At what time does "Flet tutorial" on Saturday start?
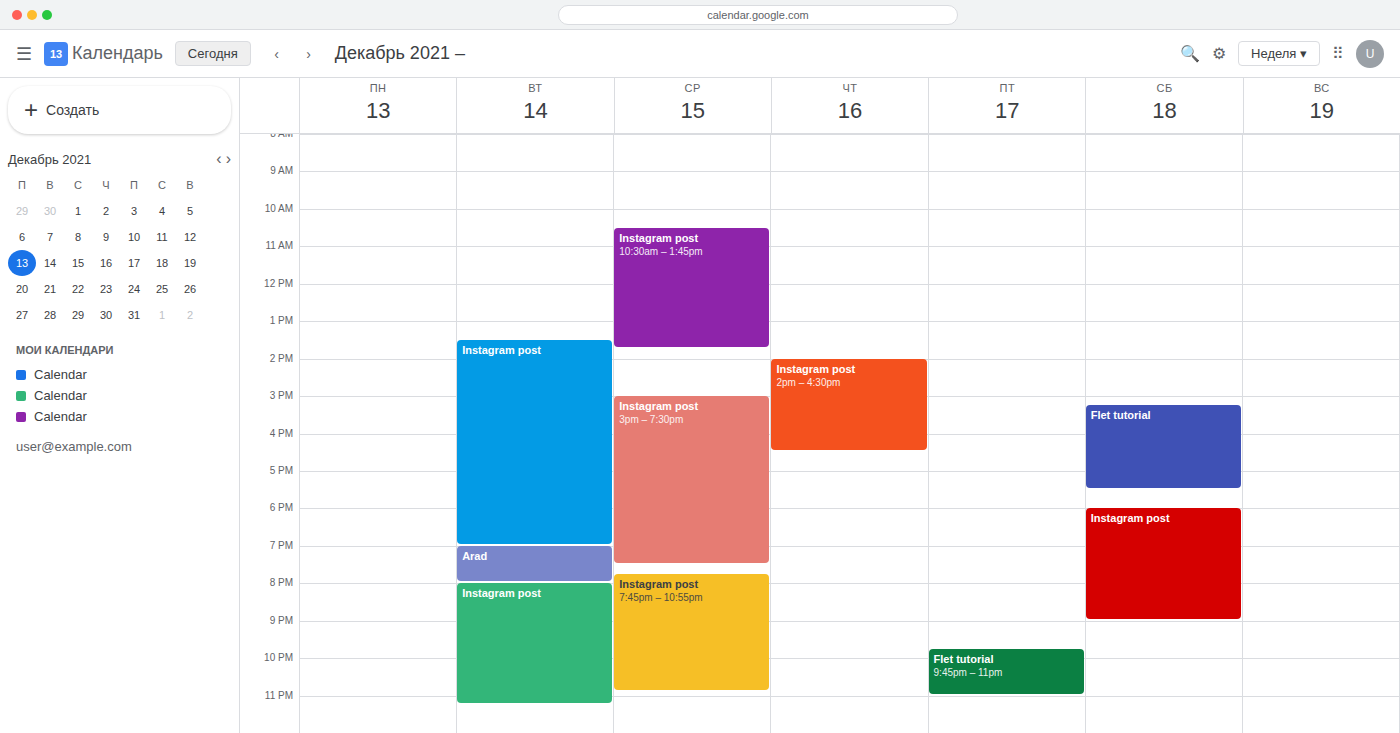
3:15 PM